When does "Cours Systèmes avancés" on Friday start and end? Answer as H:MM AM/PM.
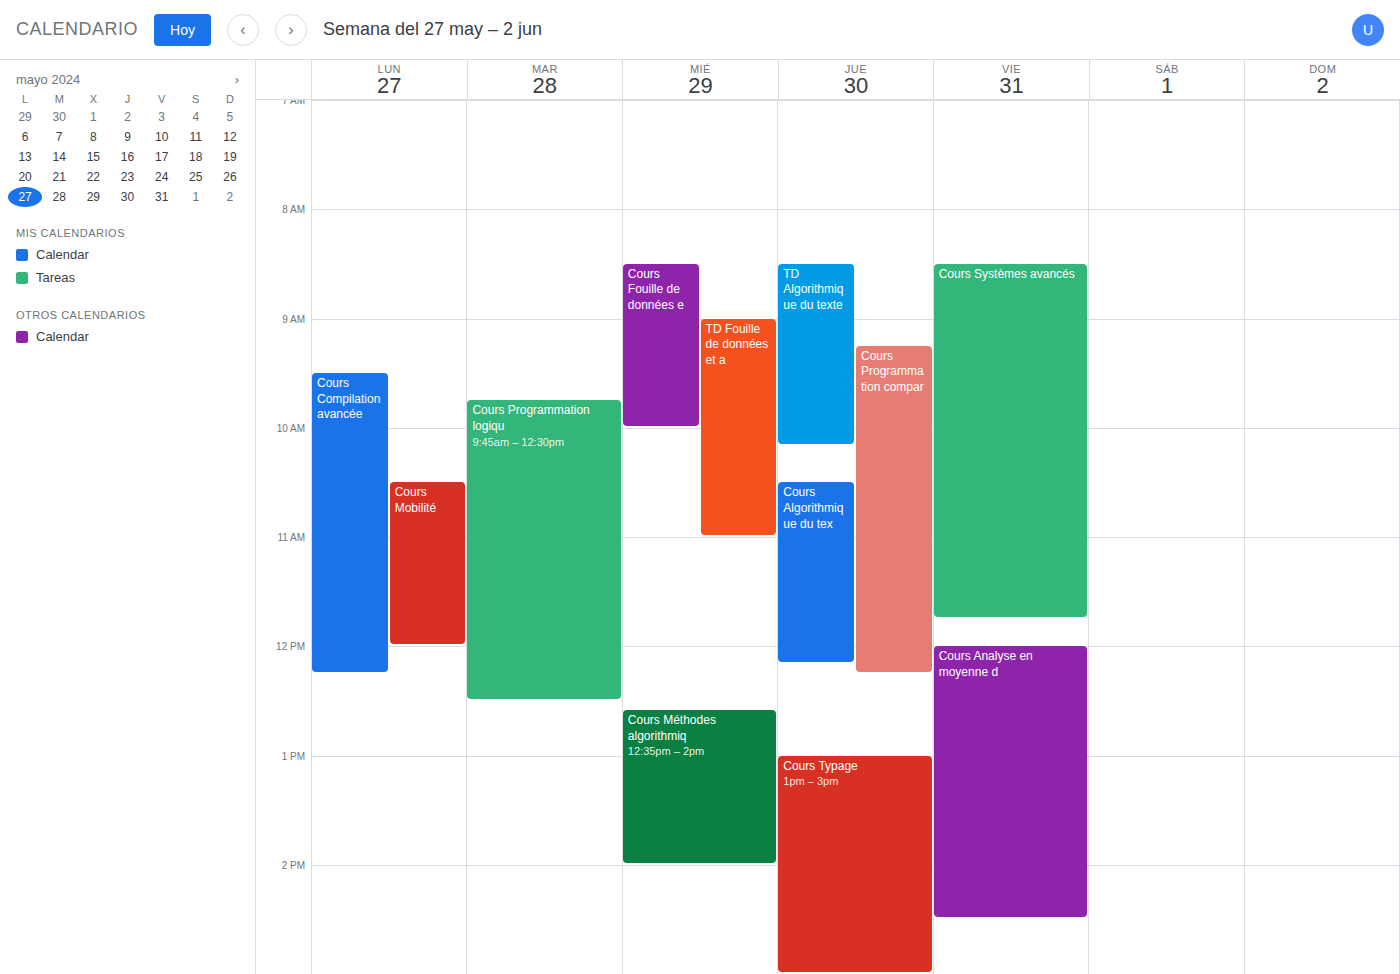
8:30 AM to 11:45 AM